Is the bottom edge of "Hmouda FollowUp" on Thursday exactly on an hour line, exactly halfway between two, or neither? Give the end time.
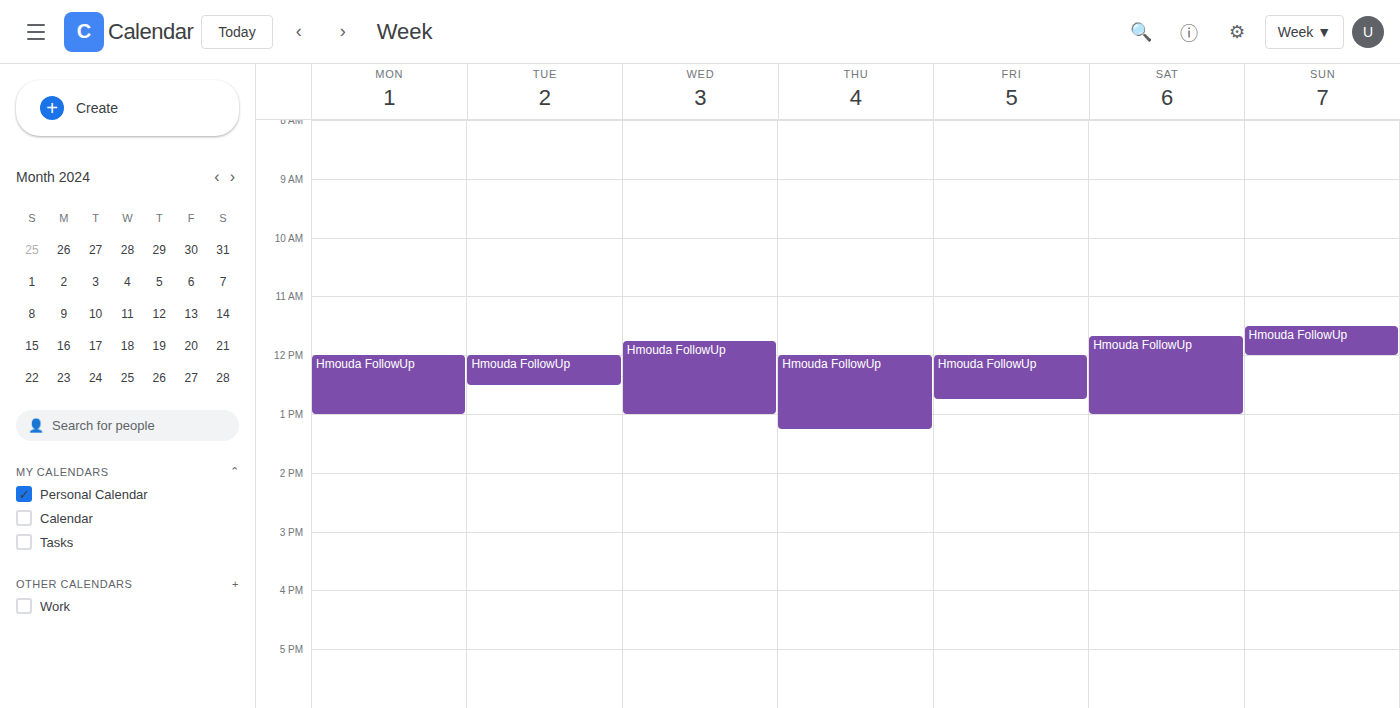
1:15 PM -- neither: a quarter of the way from the 1 PM line to the 2 PM line.